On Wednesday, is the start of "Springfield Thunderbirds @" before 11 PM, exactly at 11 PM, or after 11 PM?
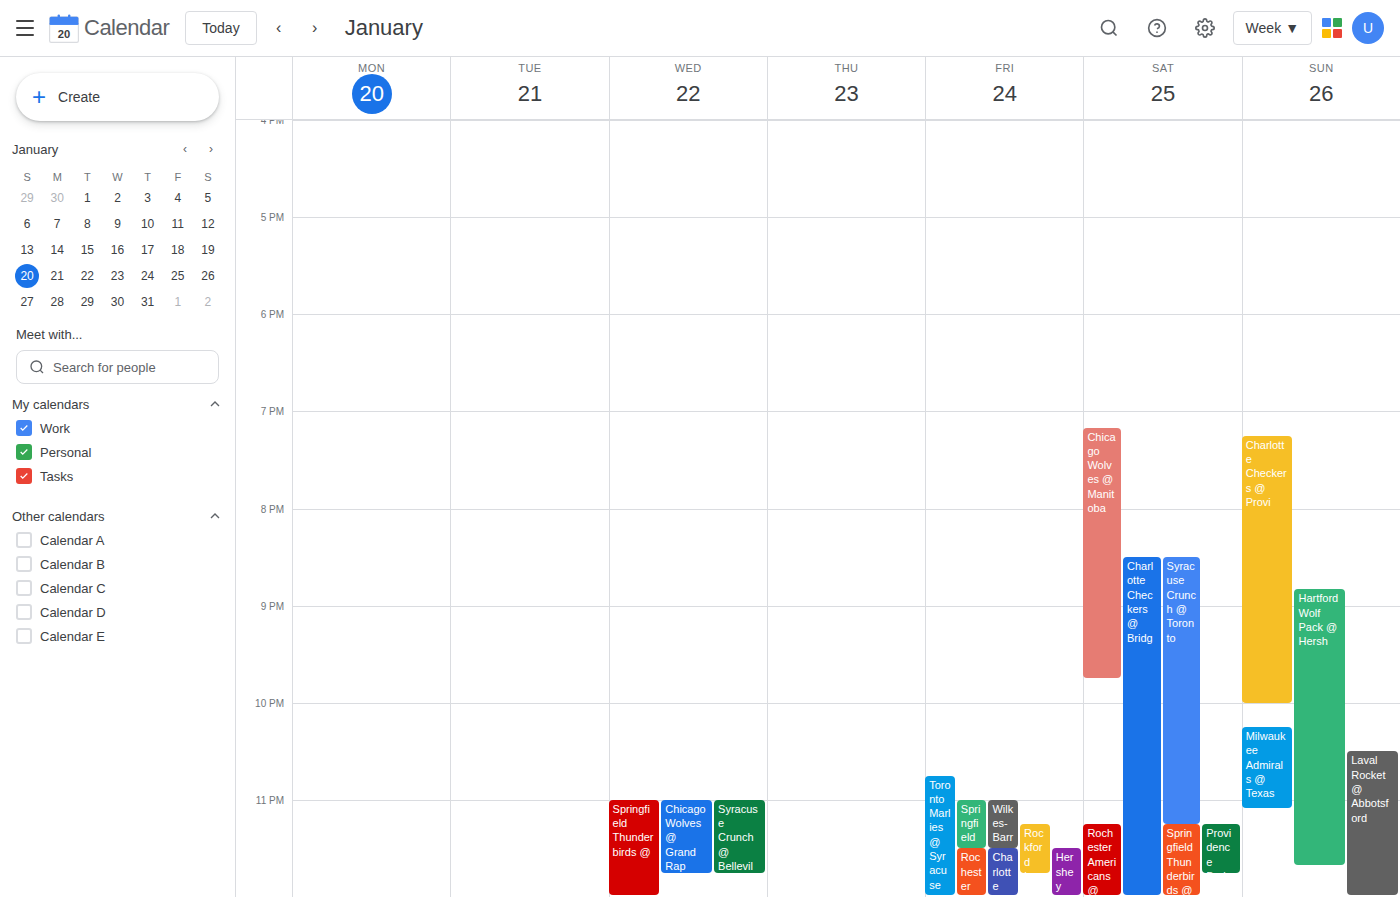
11:00 PM -- exactly at 11 PM, on the 11 PM line.